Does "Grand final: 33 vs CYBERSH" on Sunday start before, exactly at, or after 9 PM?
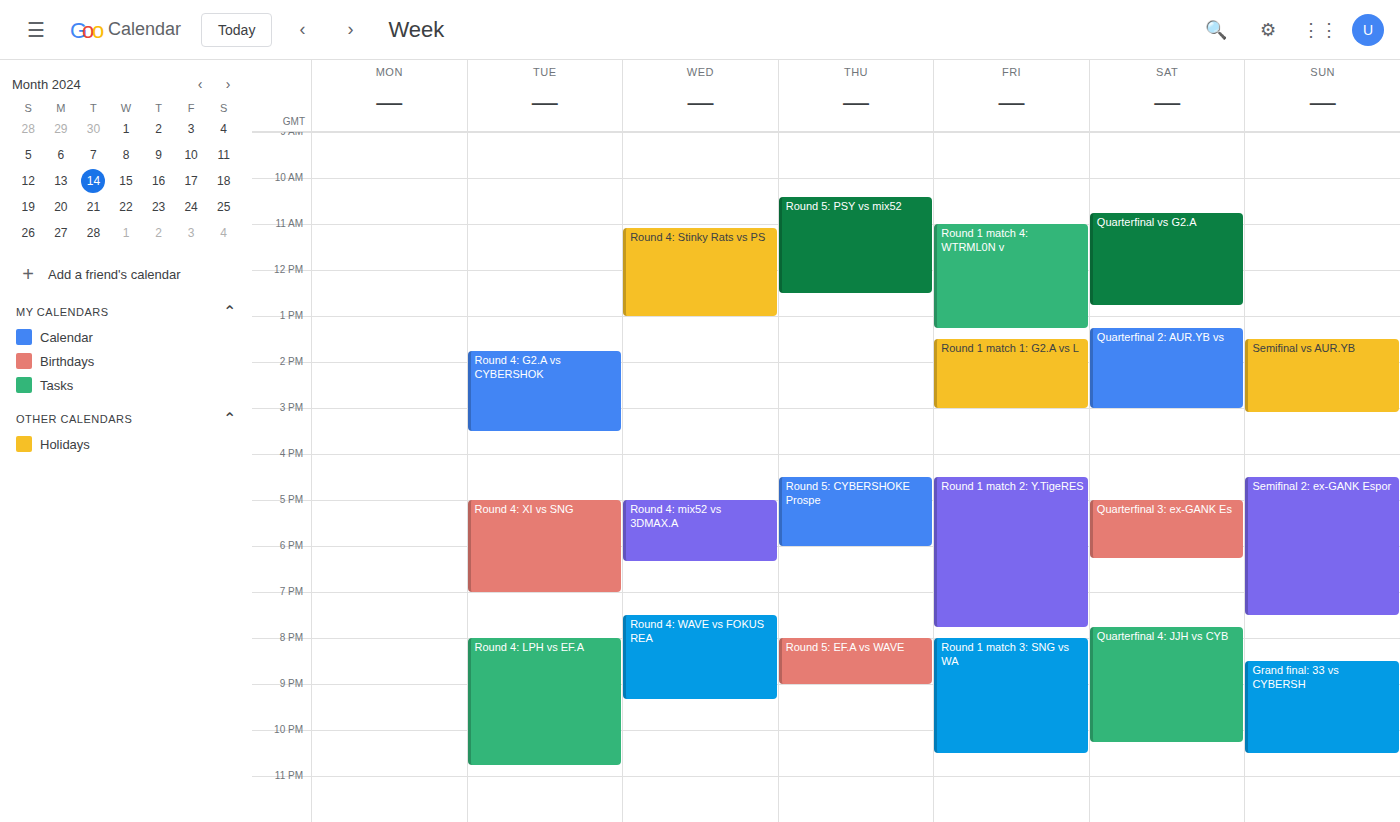
8:30 PM -- before 9 PM, 30 minutes above the 9 PM line.